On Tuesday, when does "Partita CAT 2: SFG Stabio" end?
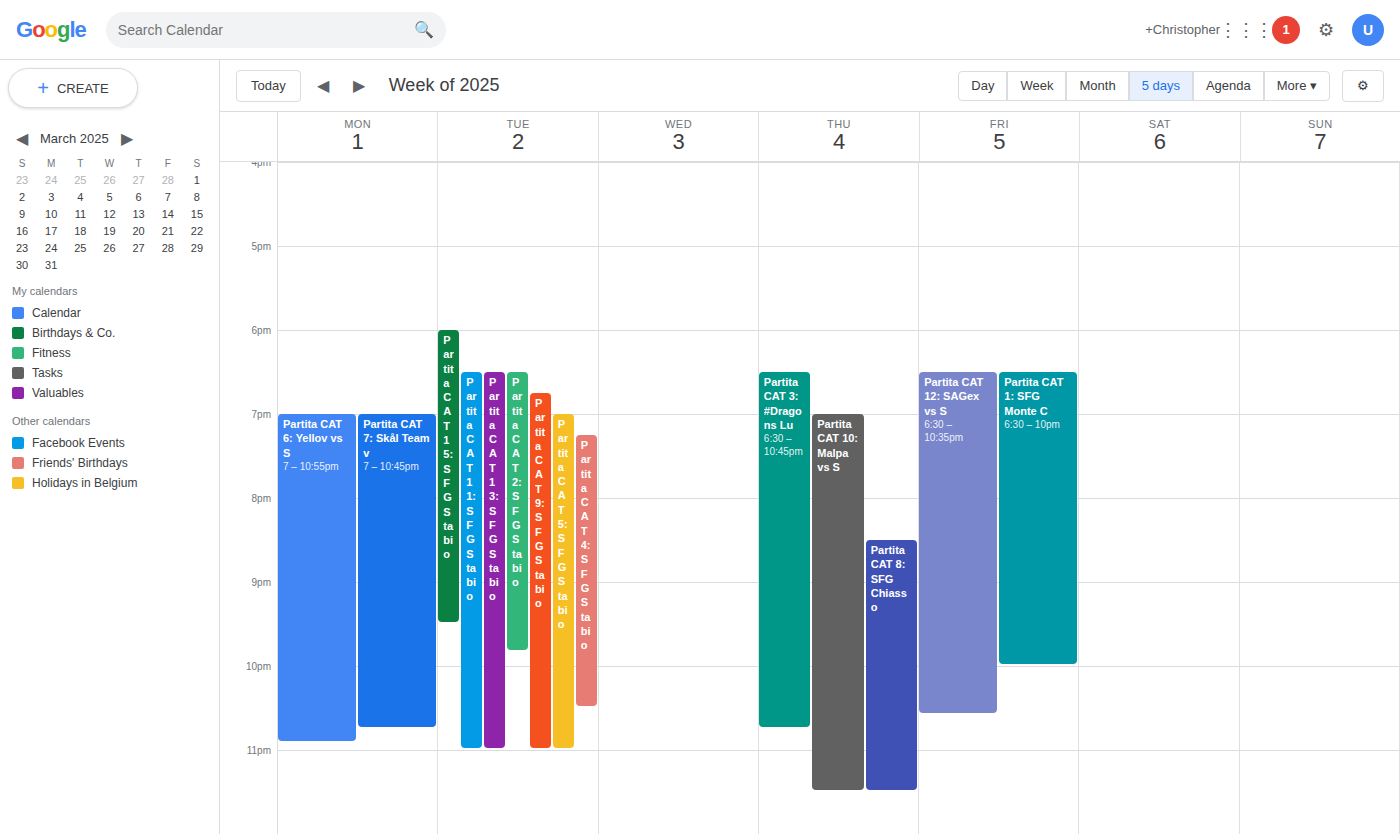
9:50 PM